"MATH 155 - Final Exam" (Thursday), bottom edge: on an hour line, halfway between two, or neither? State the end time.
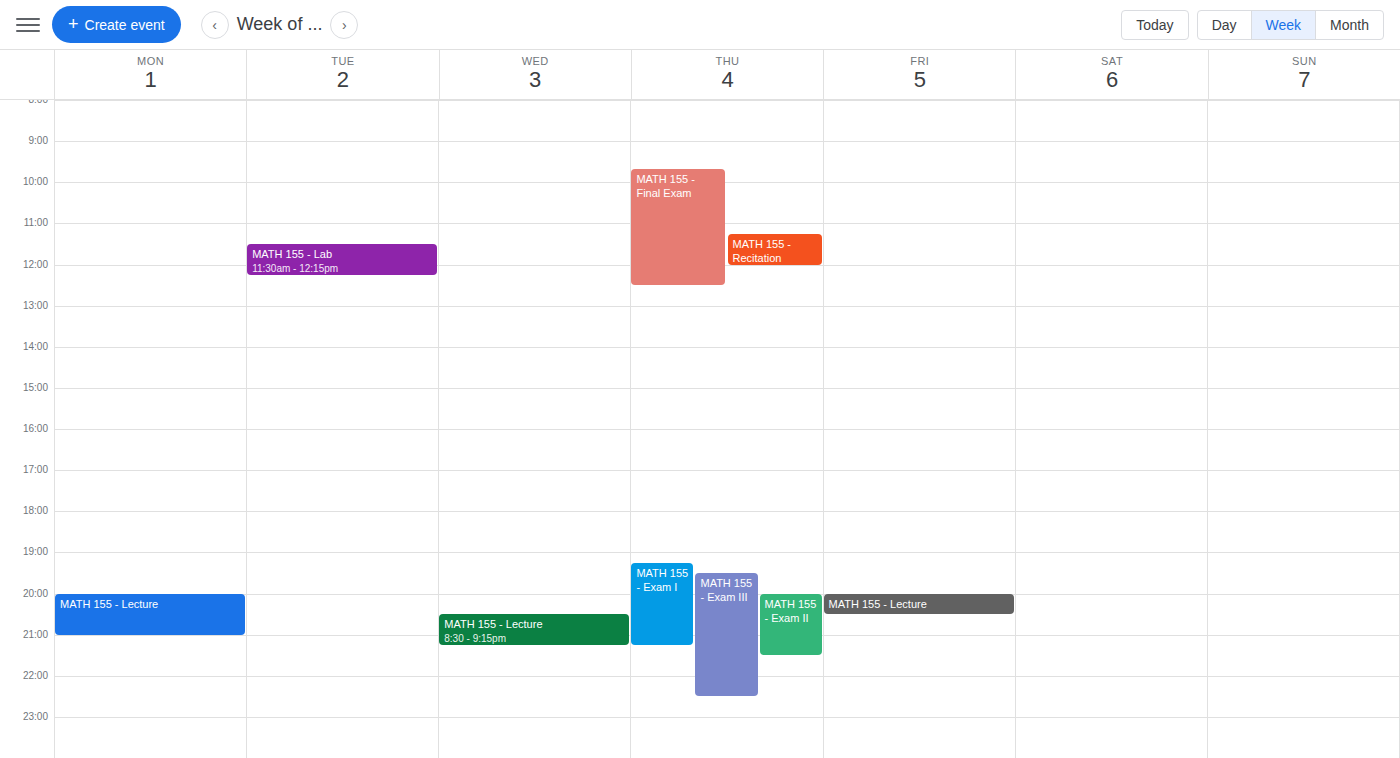
12:30 -- halfway between the 12:00 and 13:00 lines.